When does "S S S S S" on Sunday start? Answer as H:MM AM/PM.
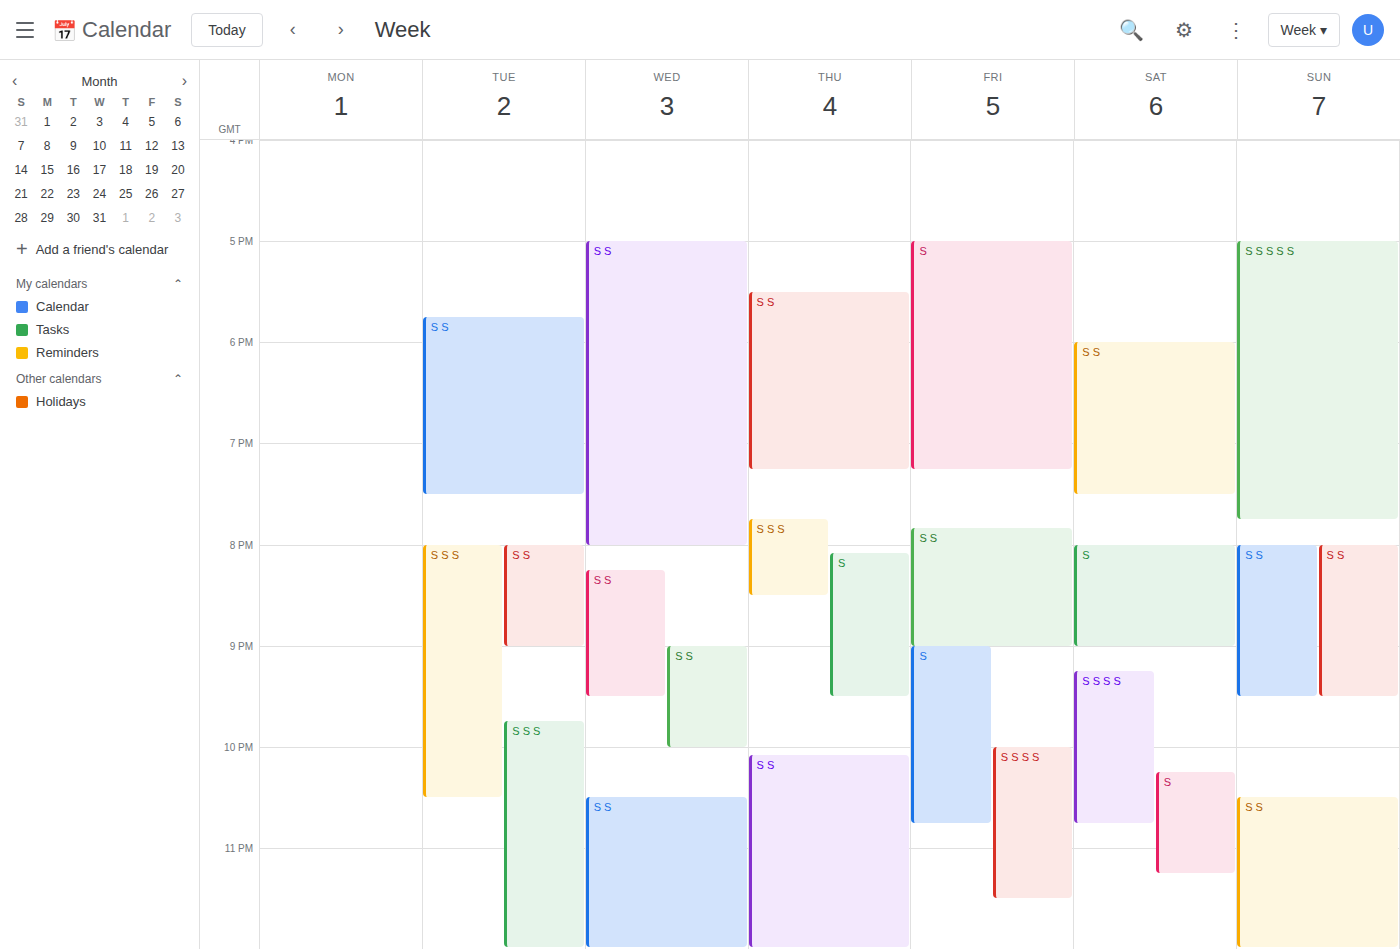
5:00 PM